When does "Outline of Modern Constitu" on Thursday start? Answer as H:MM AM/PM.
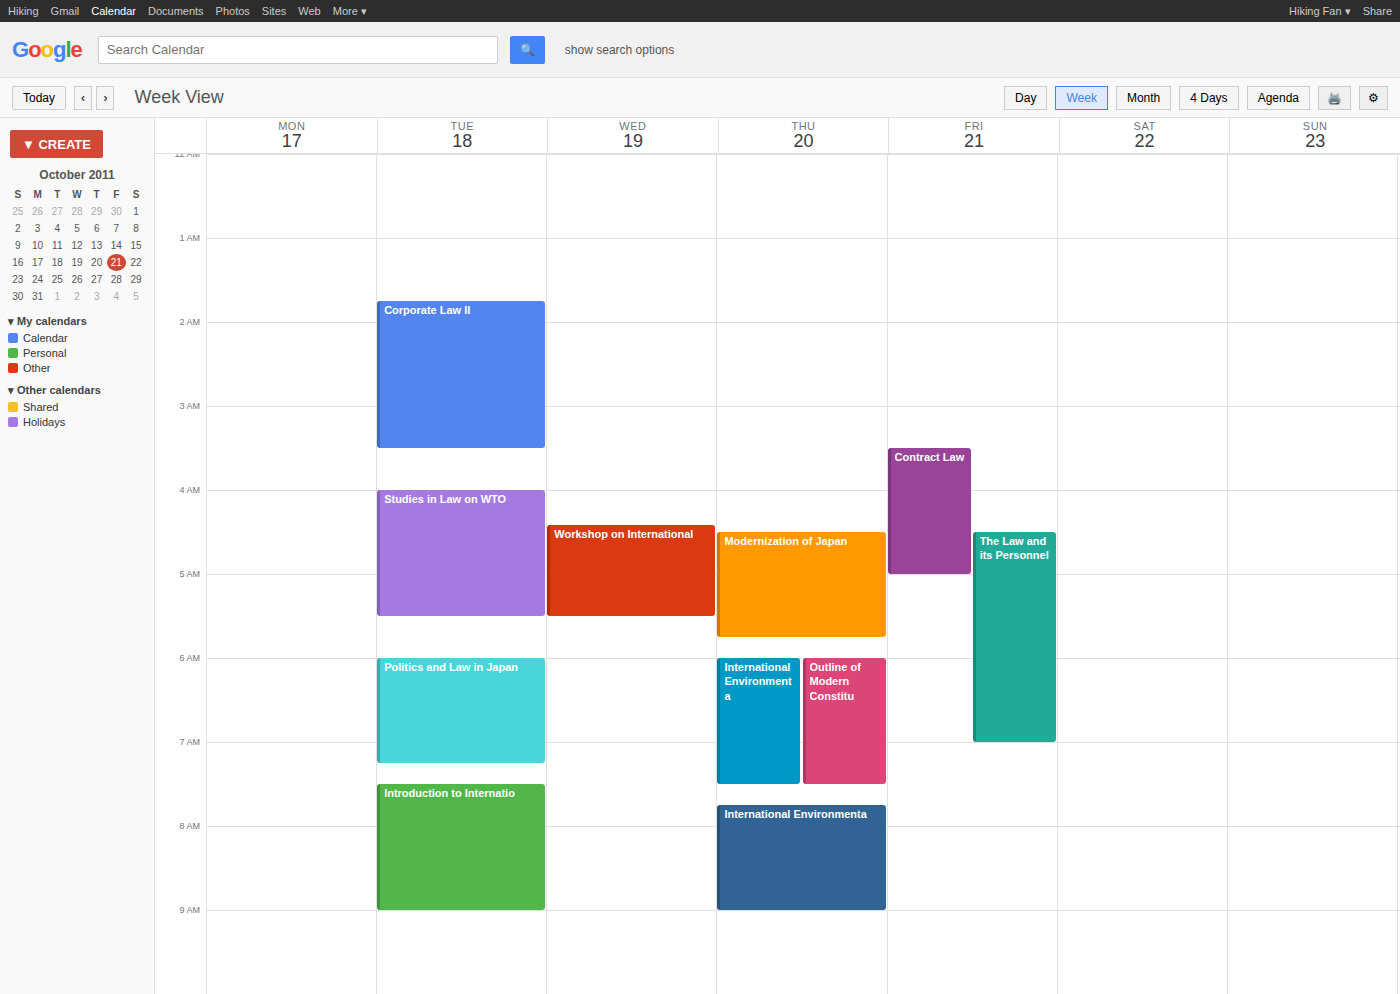
6:00 AM